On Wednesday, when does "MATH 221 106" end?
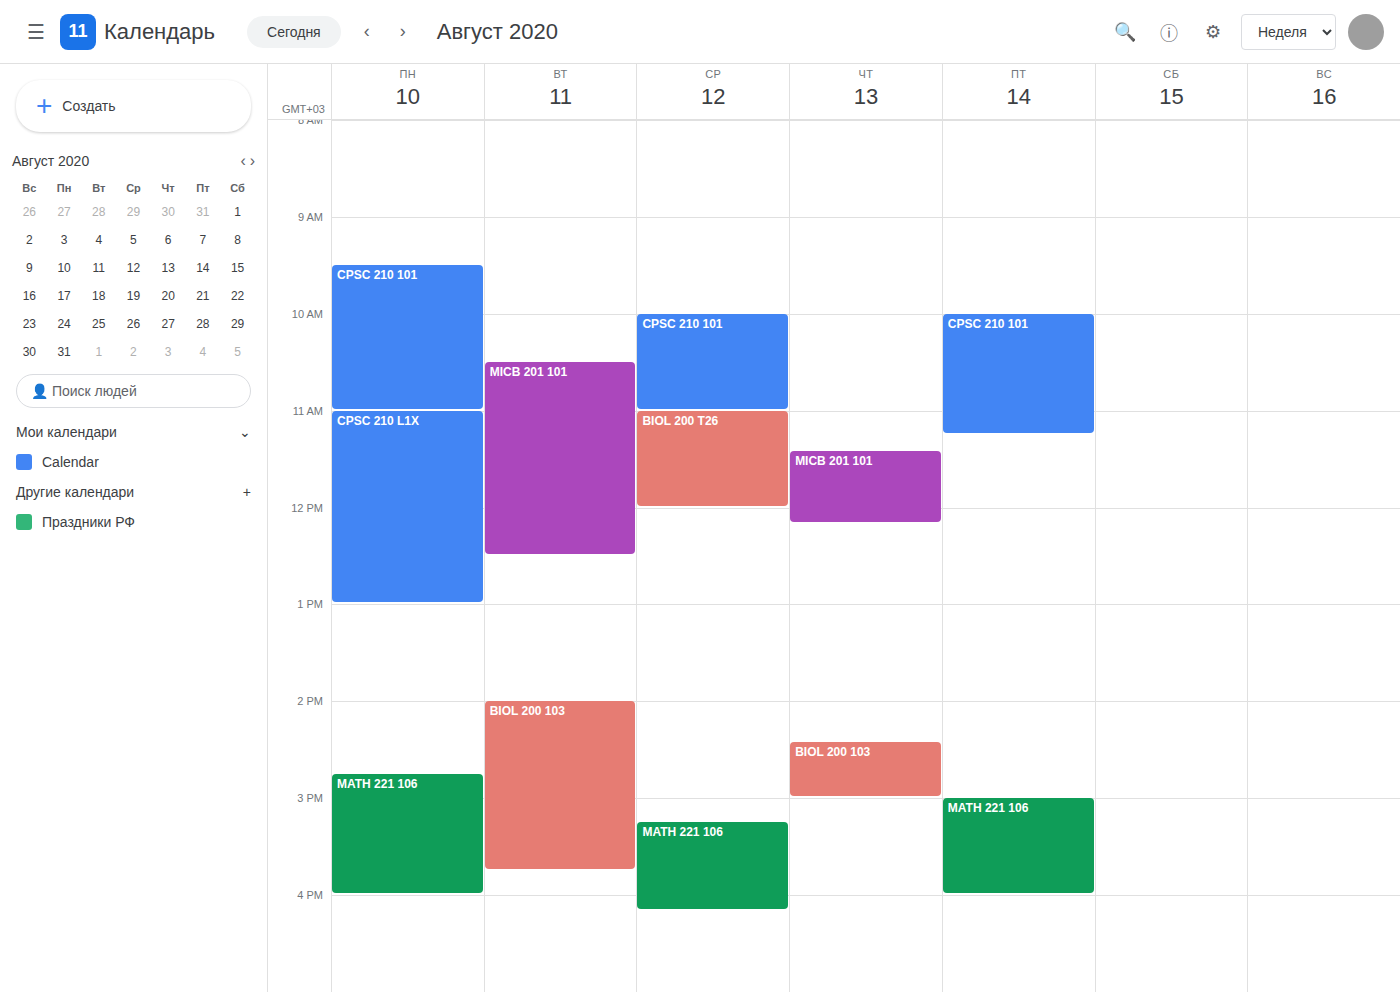
4:10 PM